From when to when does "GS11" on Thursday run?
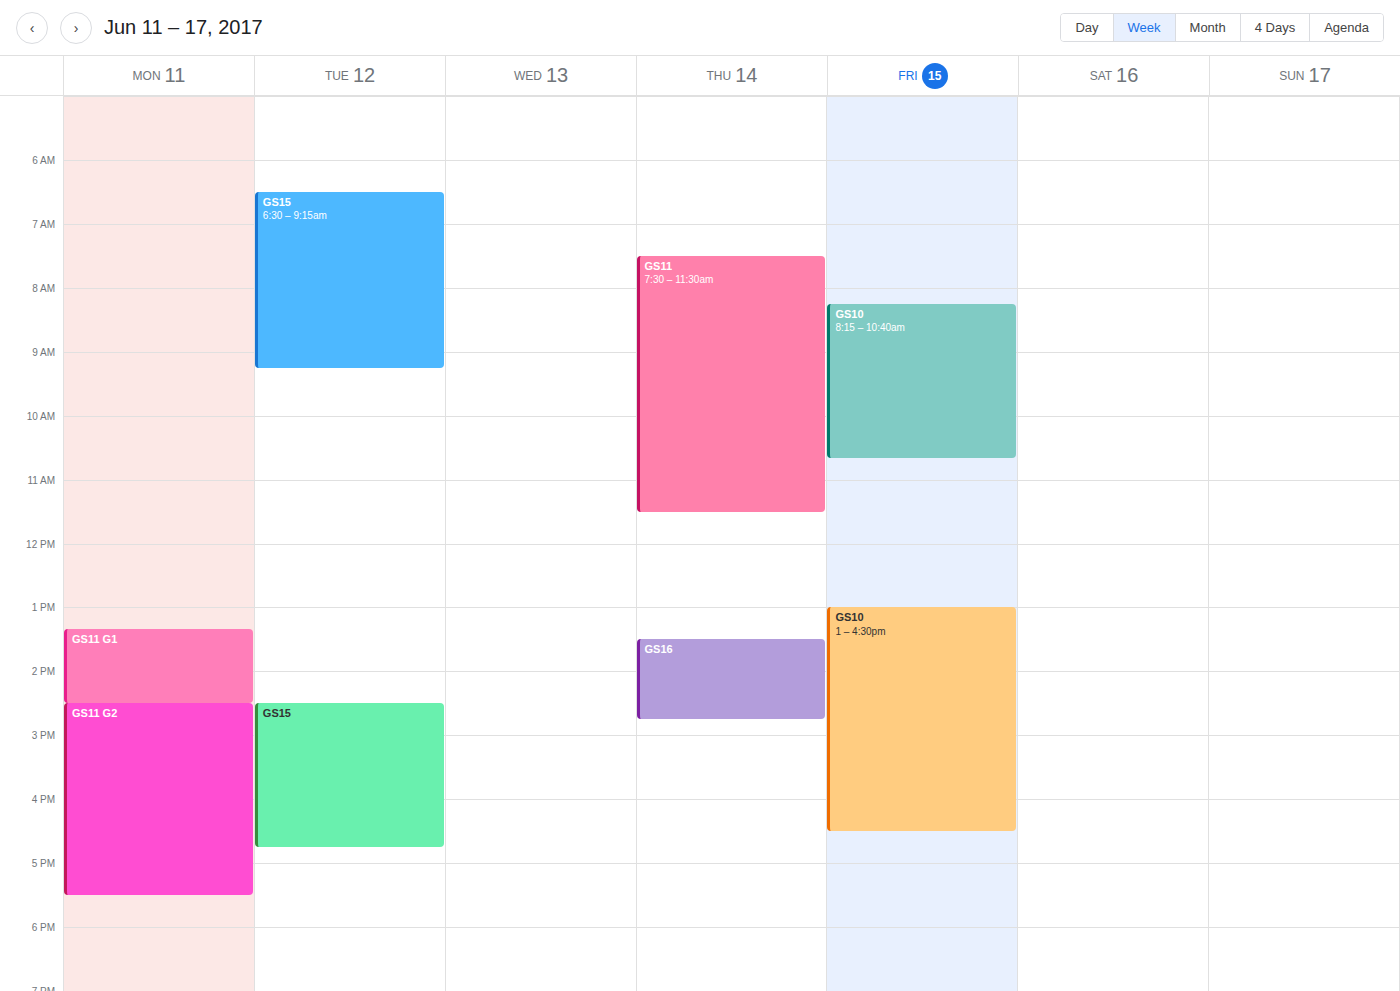
7:30 AM to 11:30 AM